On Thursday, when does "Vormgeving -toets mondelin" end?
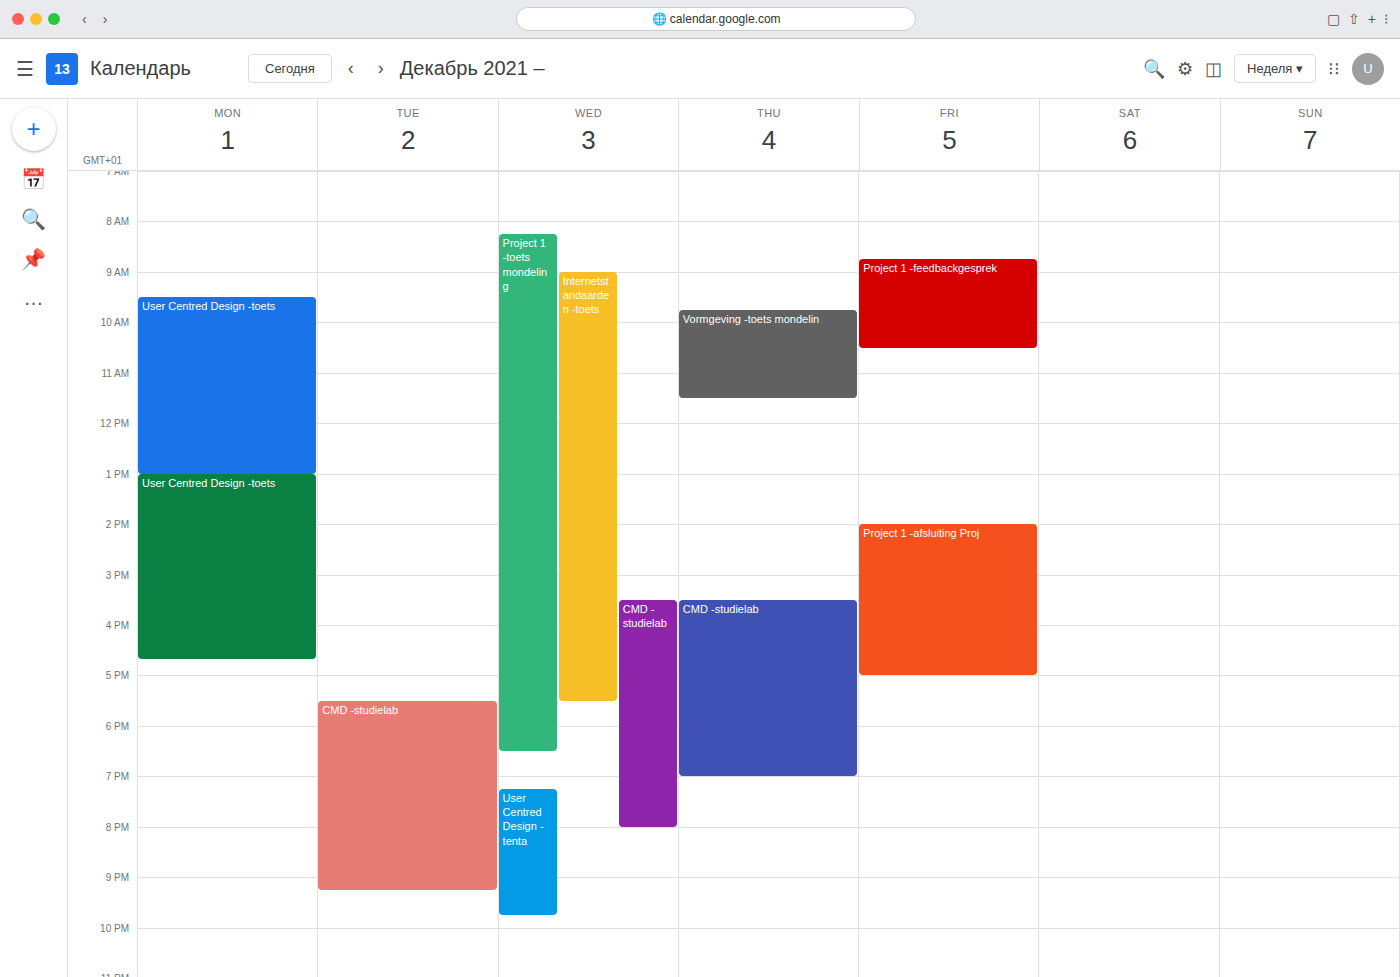
11:30 AM